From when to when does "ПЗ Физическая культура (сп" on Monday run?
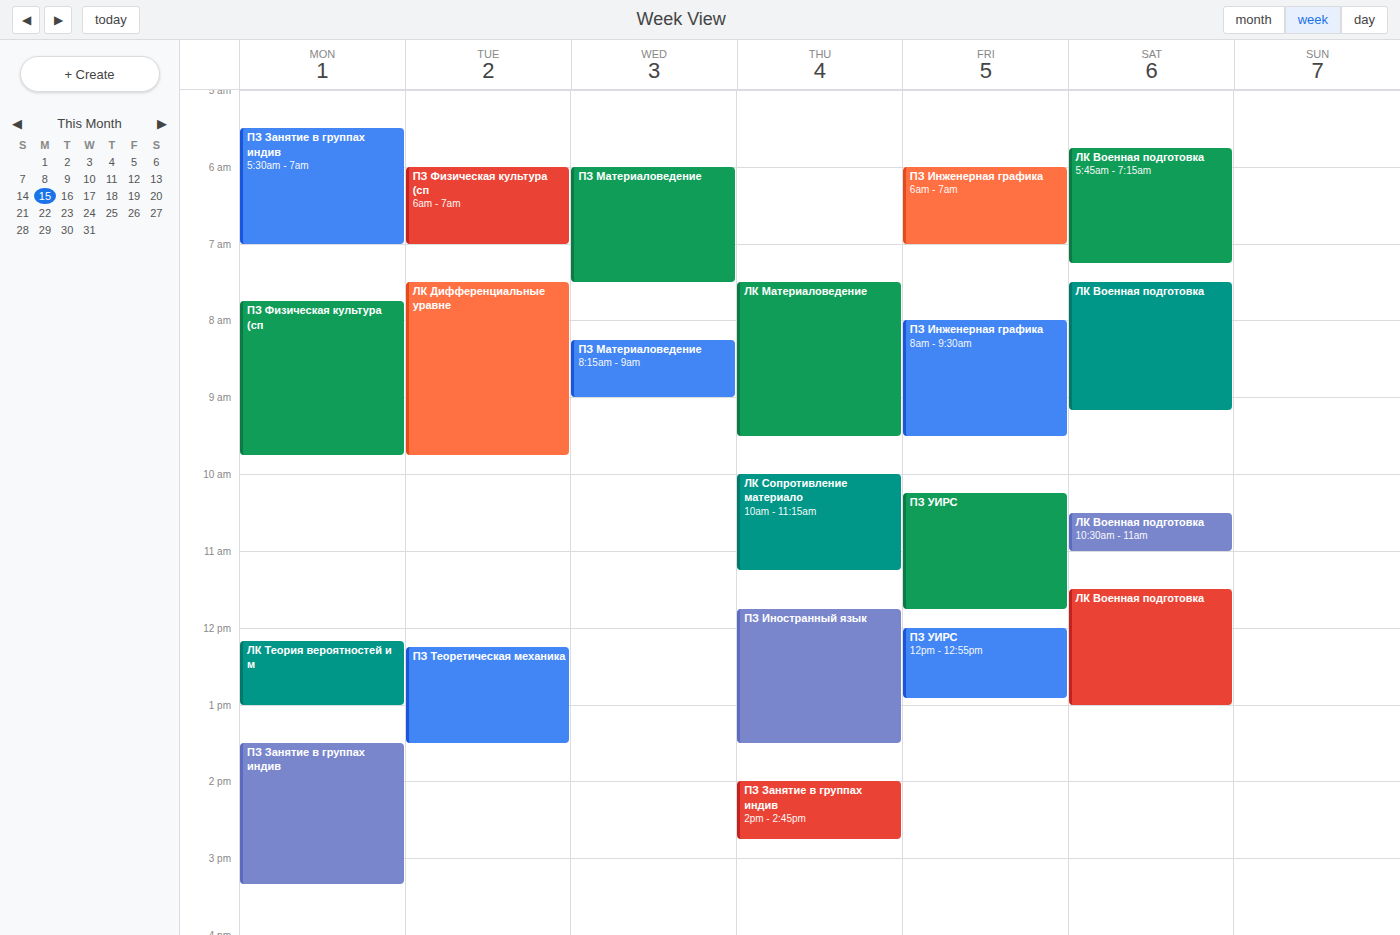
7:45 AM to 9:45 AM